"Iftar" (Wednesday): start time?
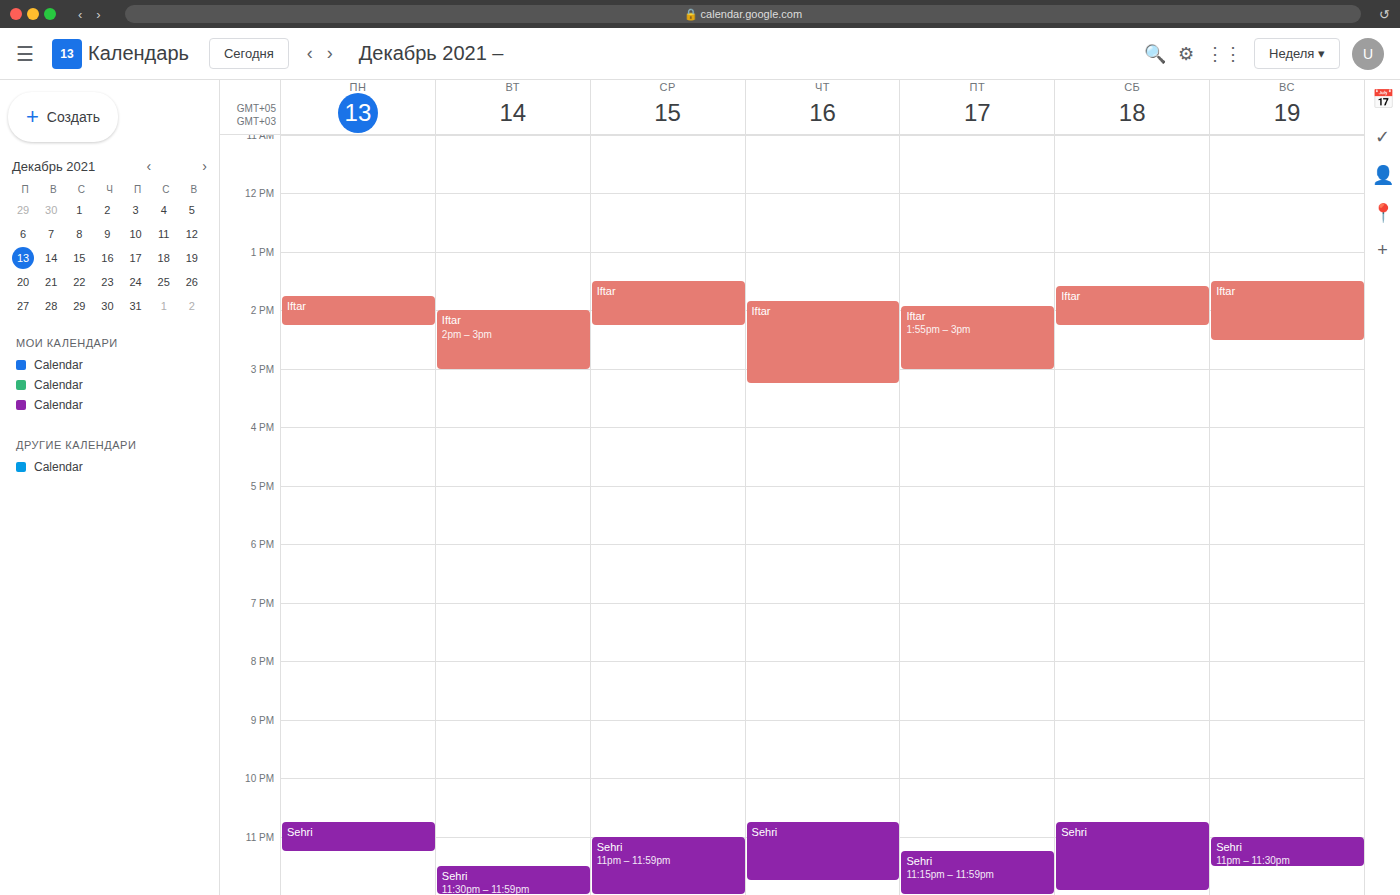
13:30